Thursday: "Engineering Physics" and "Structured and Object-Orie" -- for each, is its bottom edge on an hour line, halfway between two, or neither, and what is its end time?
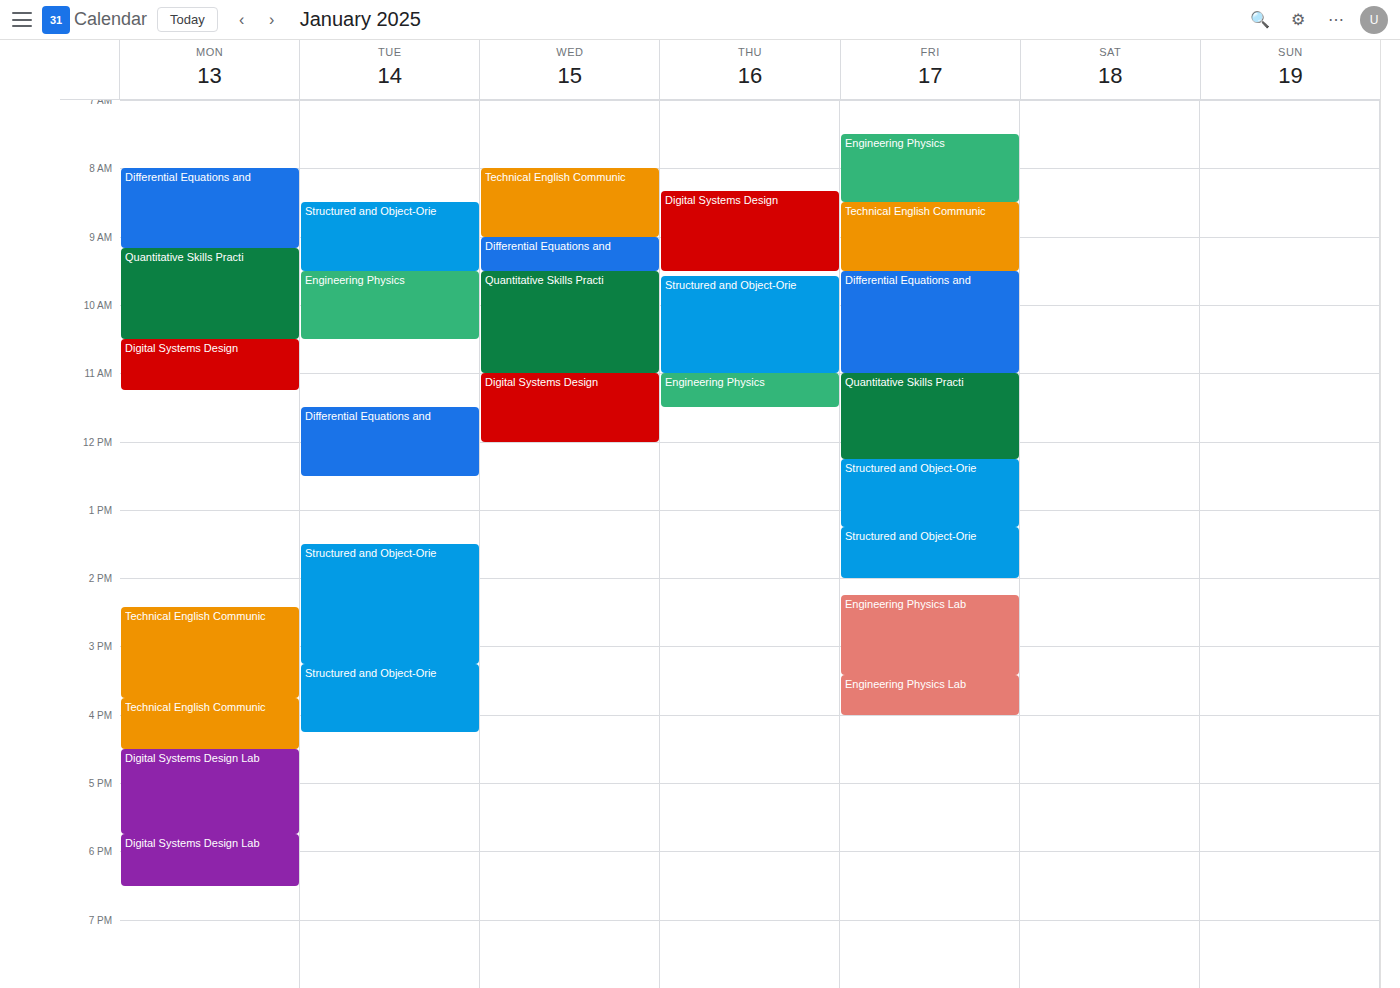
"Engineering Physics": 11:30 AM, halfway between the 11 AM and 12 PM lines. "Structured and Object-Orie": 11:00 AM, exactly on the 11 AM line.